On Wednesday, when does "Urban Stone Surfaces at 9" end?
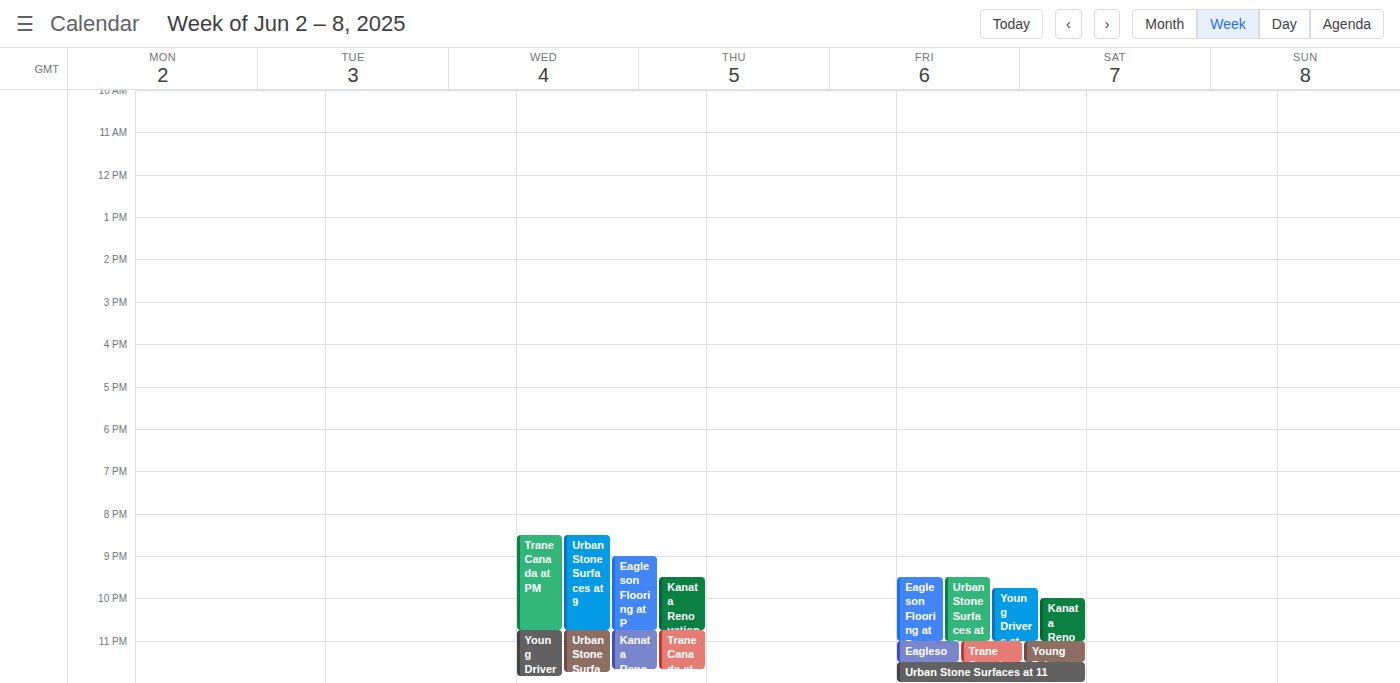
10:45 PM